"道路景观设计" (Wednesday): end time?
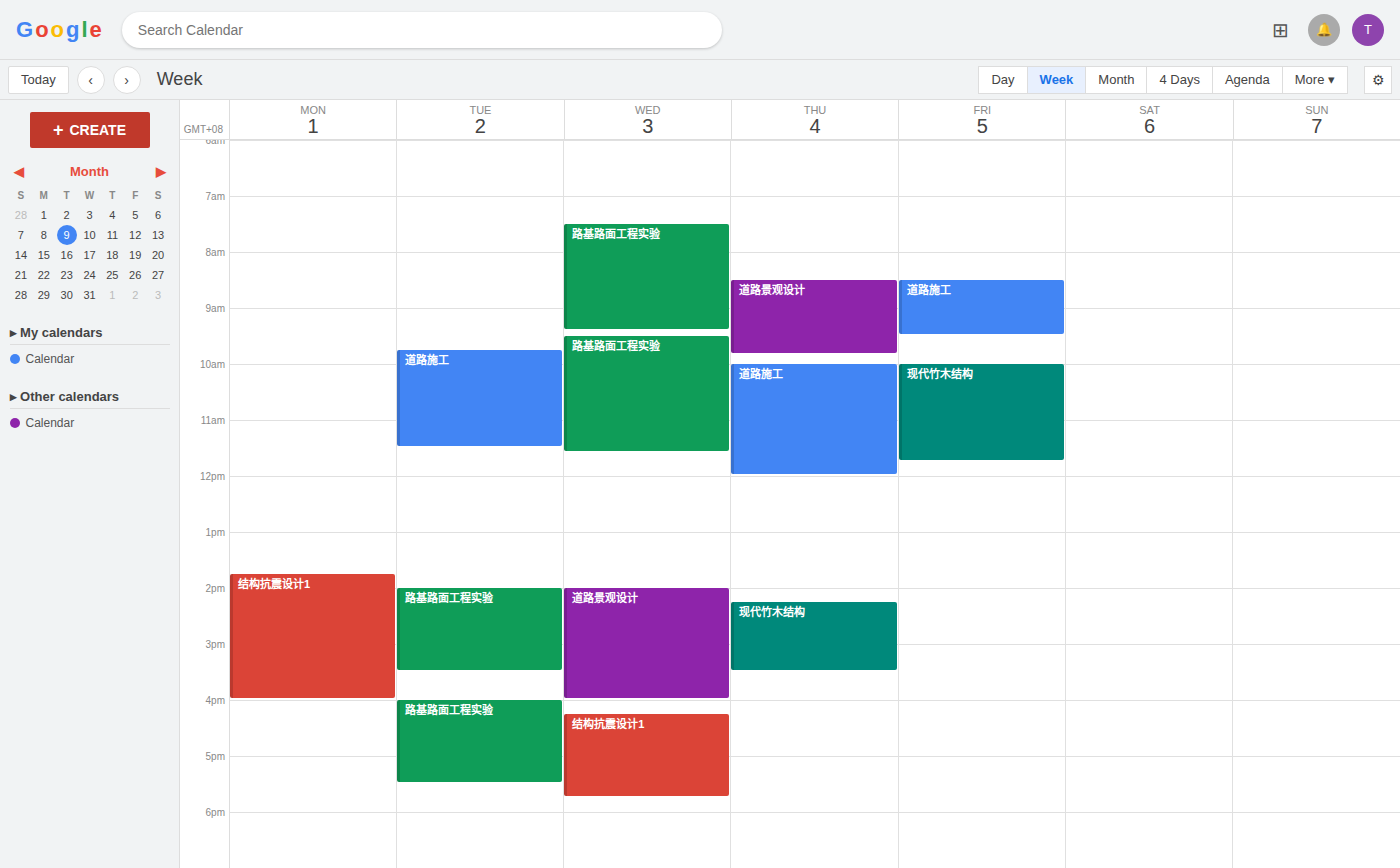
4:00 PM